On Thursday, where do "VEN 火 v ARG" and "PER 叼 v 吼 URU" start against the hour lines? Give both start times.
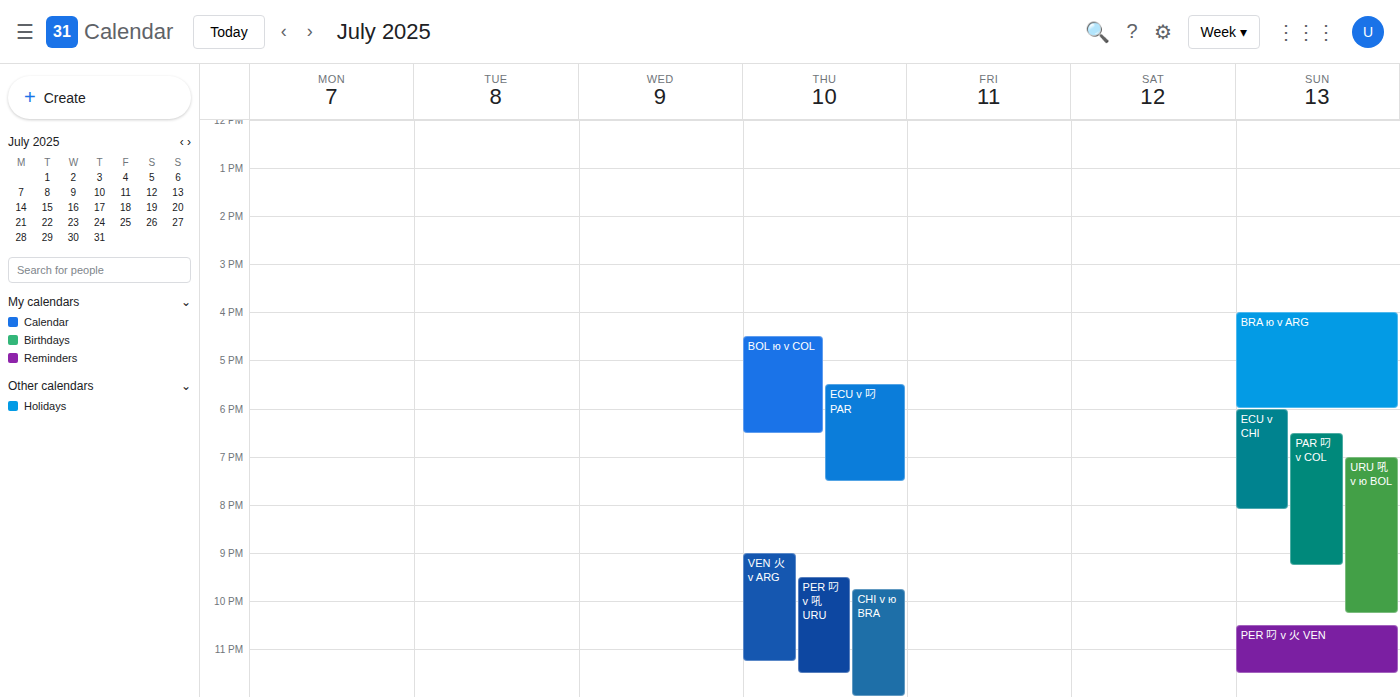
"VEN 火 v ARG": 9:00 PM, exactly on the 9 PM line. "PER 叼 v 吼 URU": 9:30 PM, halfway between the 9 PM and 10 PM lines.